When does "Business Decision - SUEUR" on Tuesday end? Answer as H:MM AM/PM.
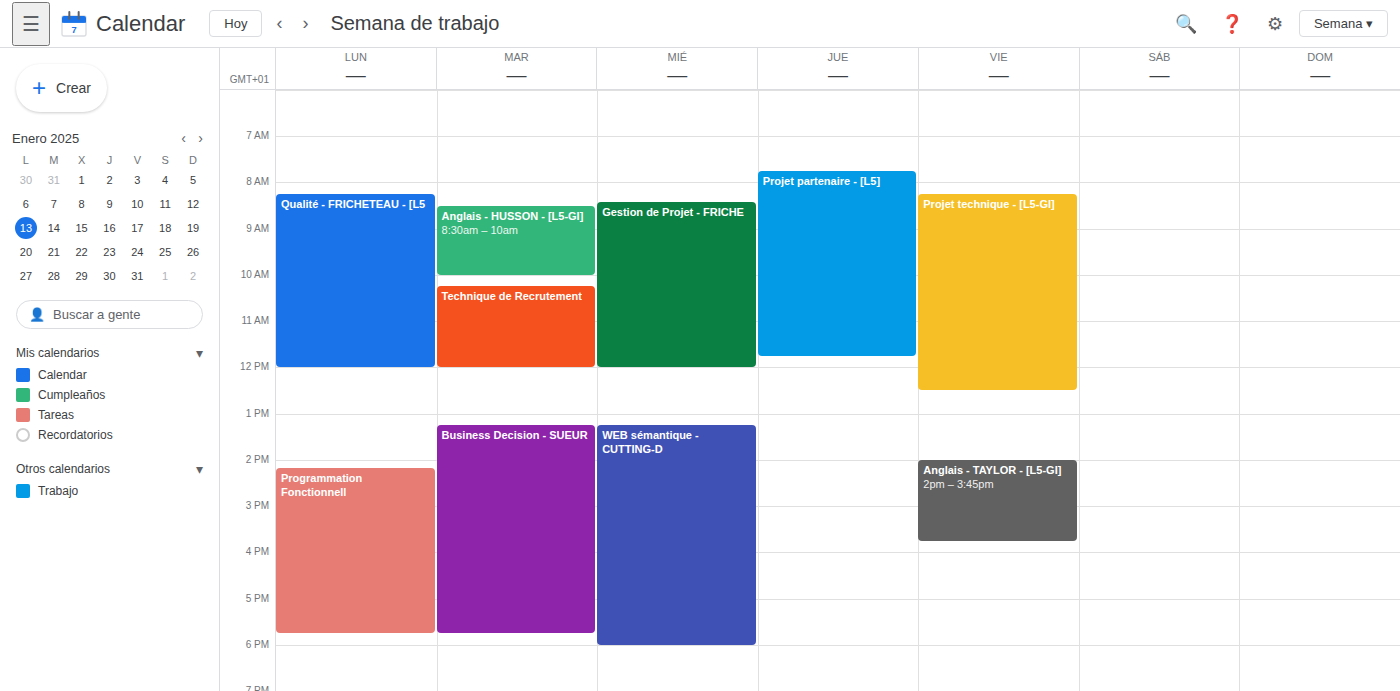
5:45 PM